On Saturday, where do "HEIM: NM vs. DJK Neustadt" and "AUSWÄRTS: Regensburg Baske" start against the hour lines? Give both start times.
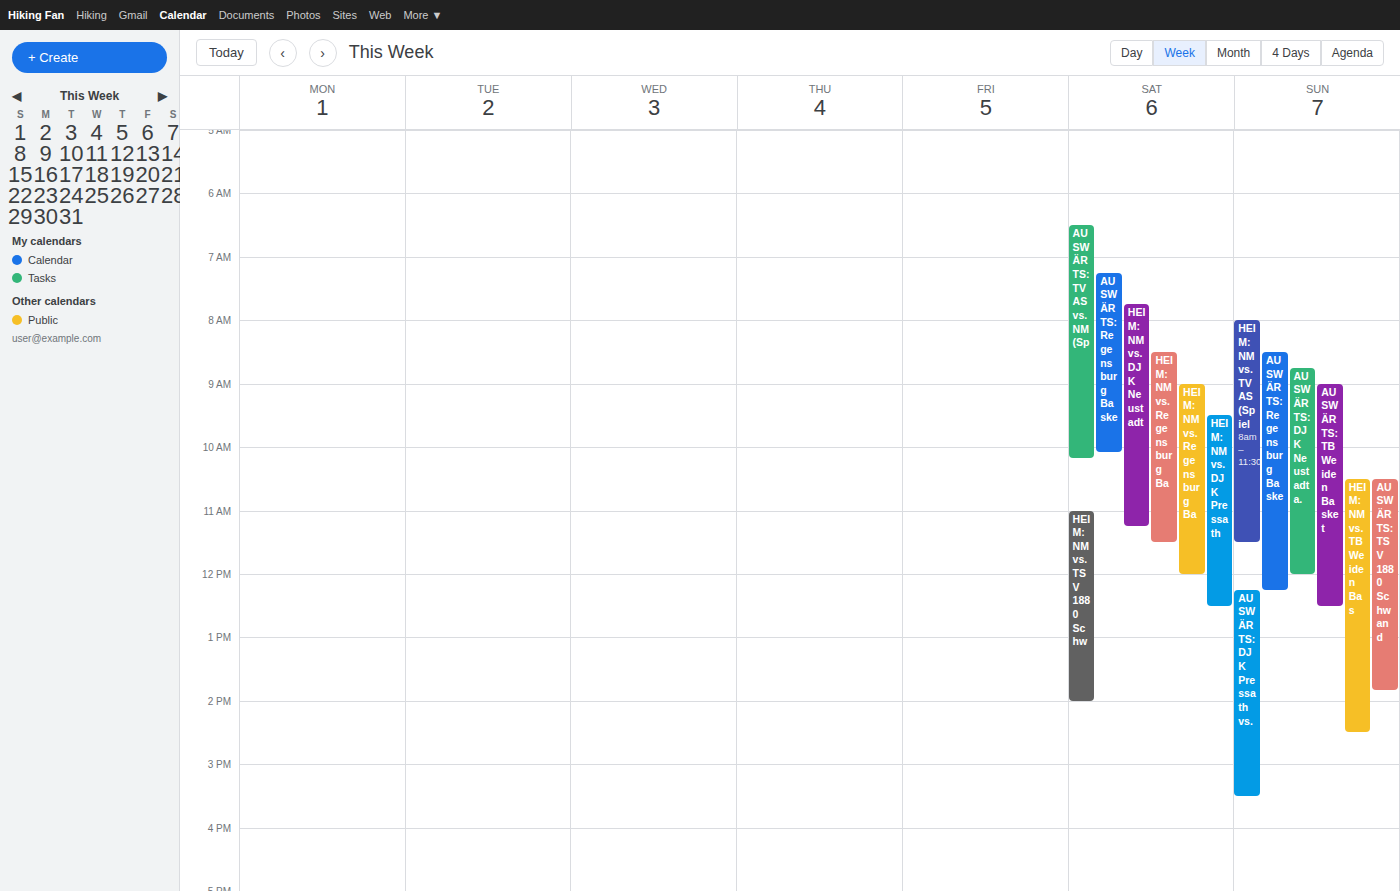
"HEIM: NM vs. DJK Neustadt": 7:45 AM, neither: three quarters of the way from the 7 AM line to the 8 AM line. "AUSWÄRTS: Regensburg Baske": 7:15 AM, neither: a quarter of the way from the 7 AM line to the 8 AM line.